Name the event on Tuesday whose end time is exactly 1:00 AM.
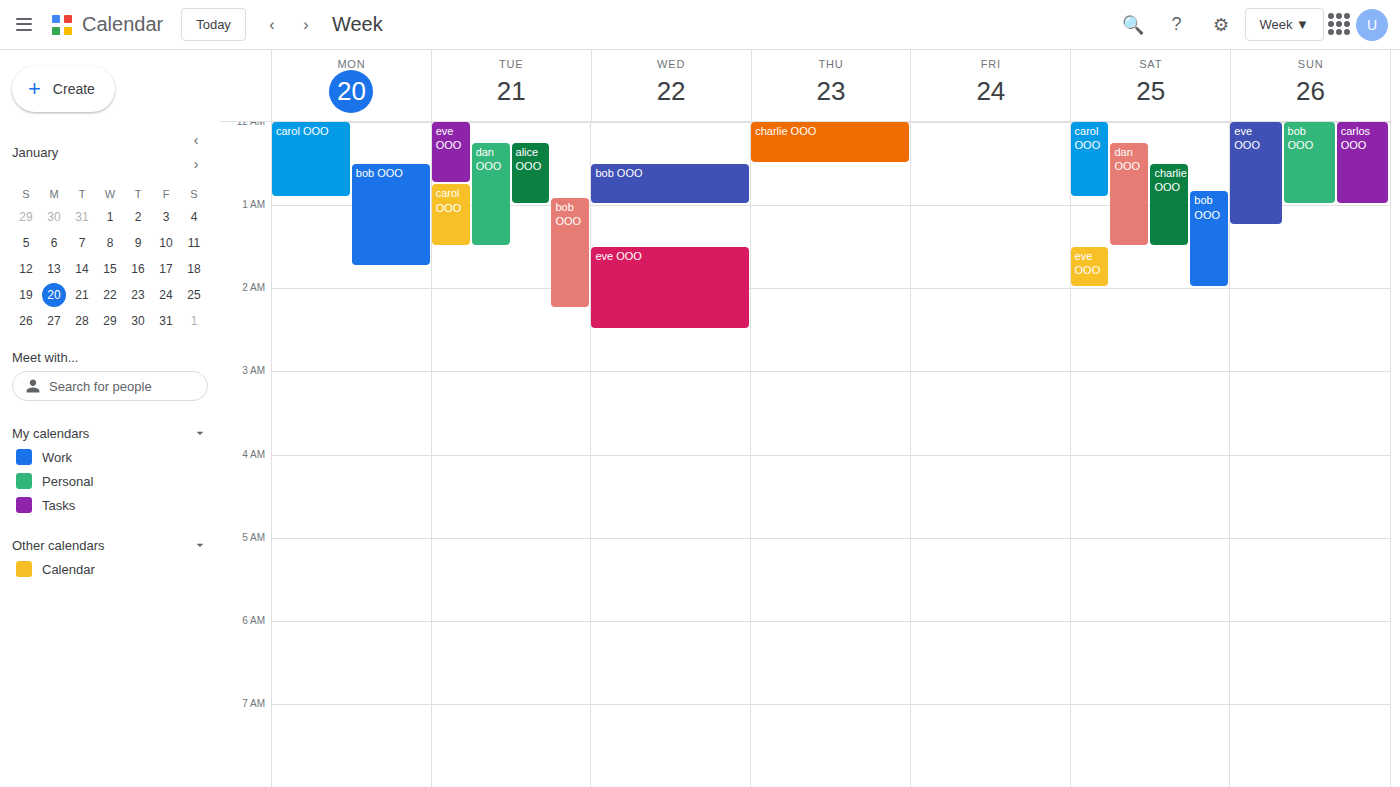
"alice OOO"